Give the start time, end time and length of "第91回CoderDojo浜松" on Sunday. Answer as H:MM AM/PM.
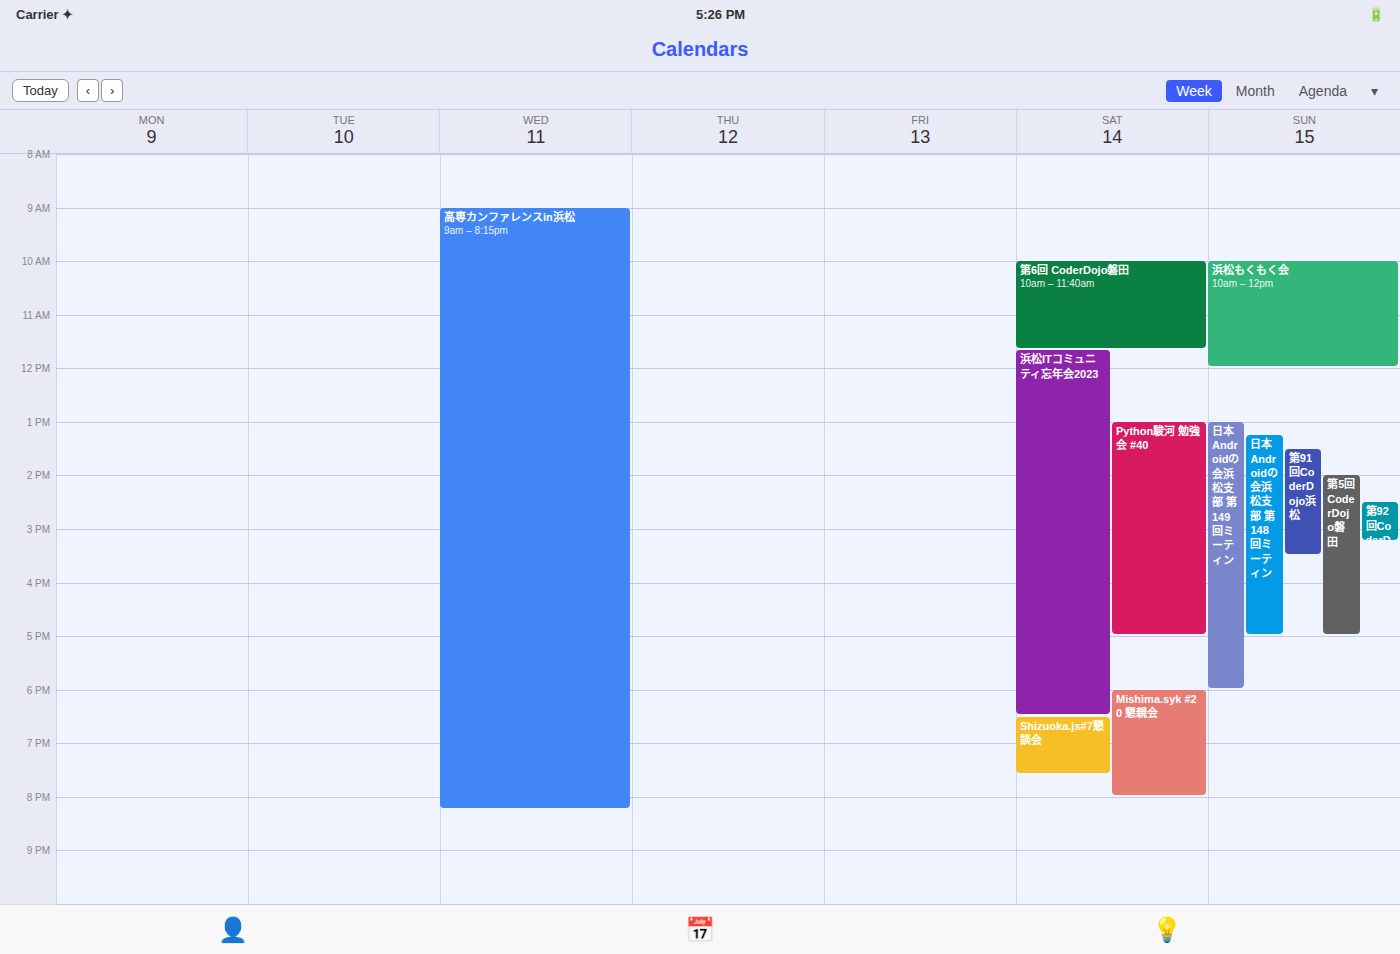
1:30 PM to 3:30 PM, 2 hours